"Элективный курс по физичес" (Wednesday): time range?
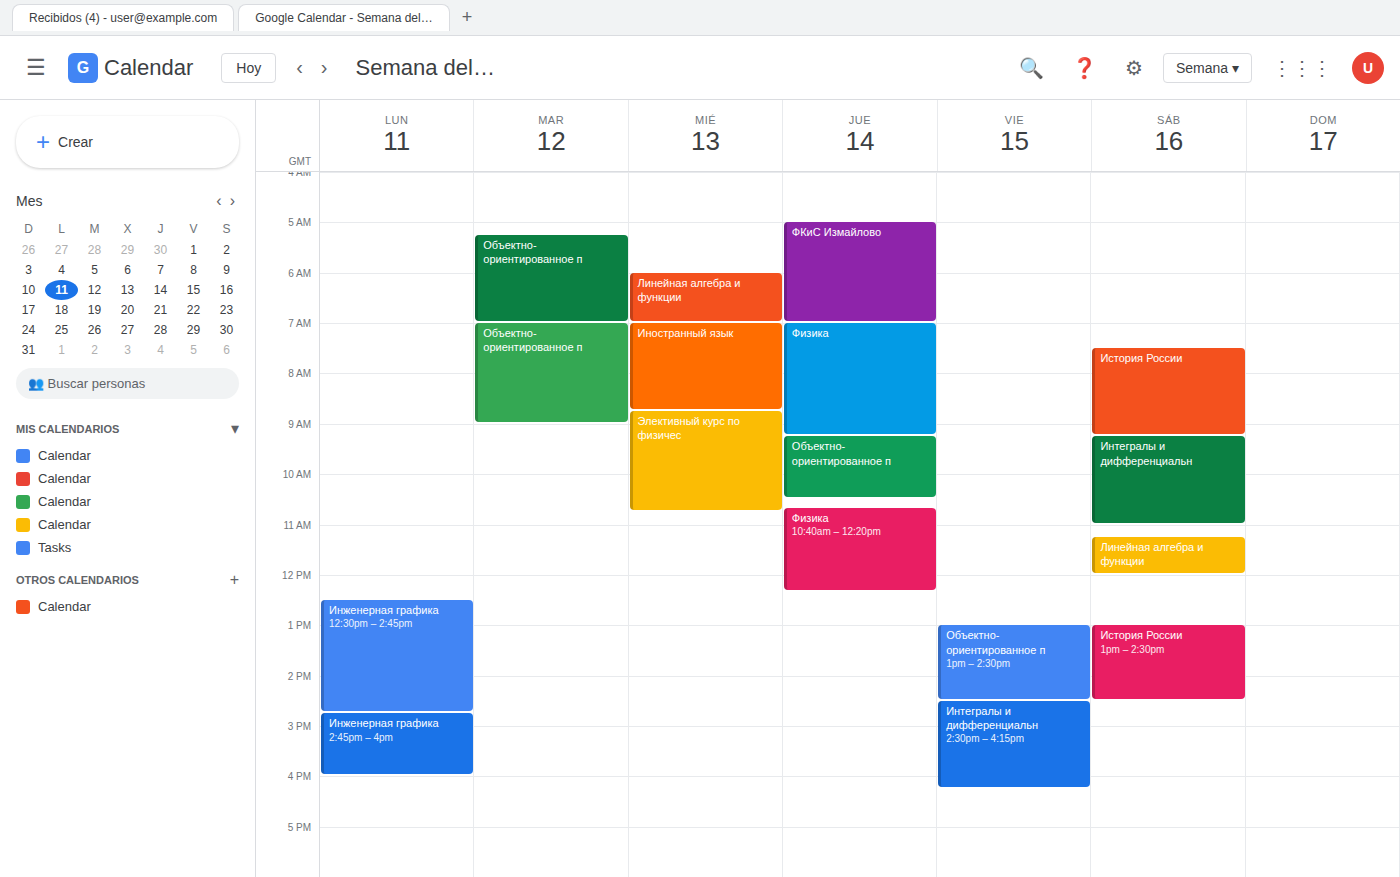
8:45 AM to 10:45 AM